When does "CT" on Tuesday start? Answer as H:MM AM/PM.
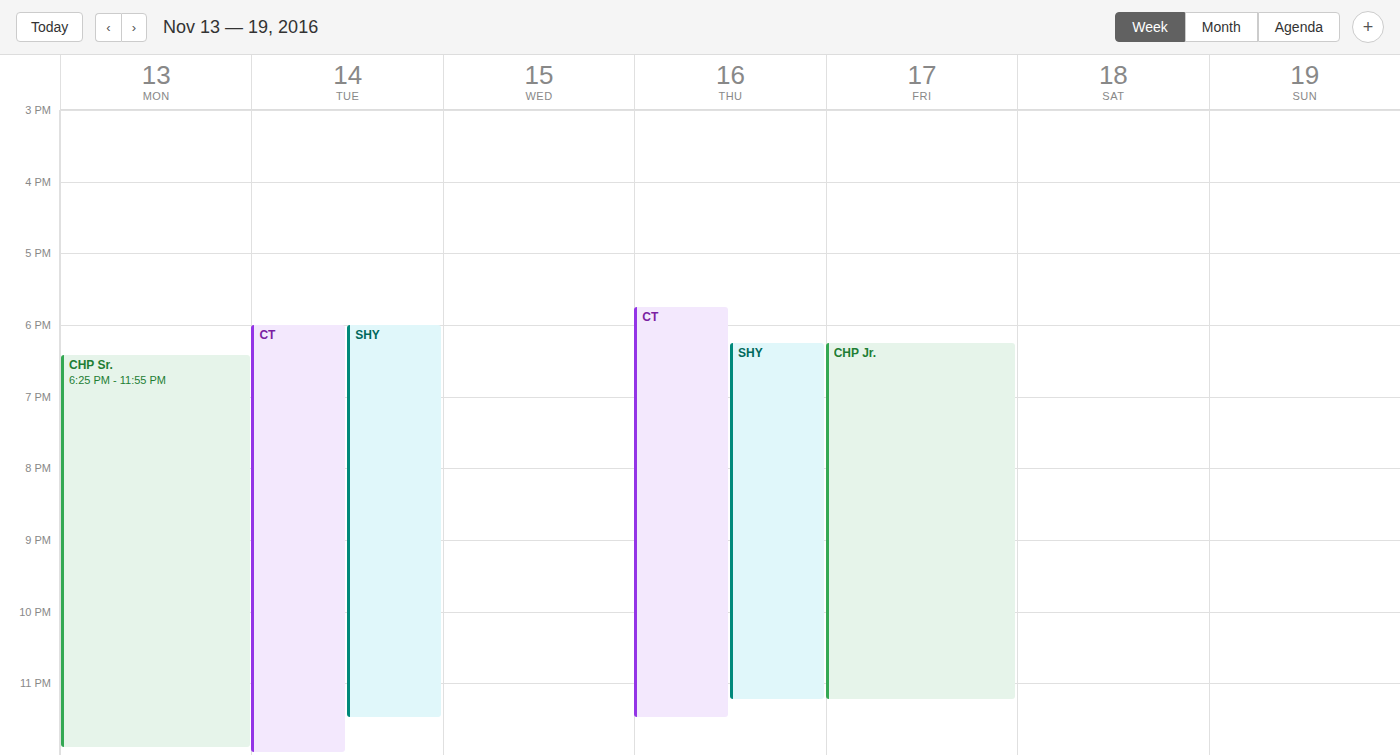
6:00 PM